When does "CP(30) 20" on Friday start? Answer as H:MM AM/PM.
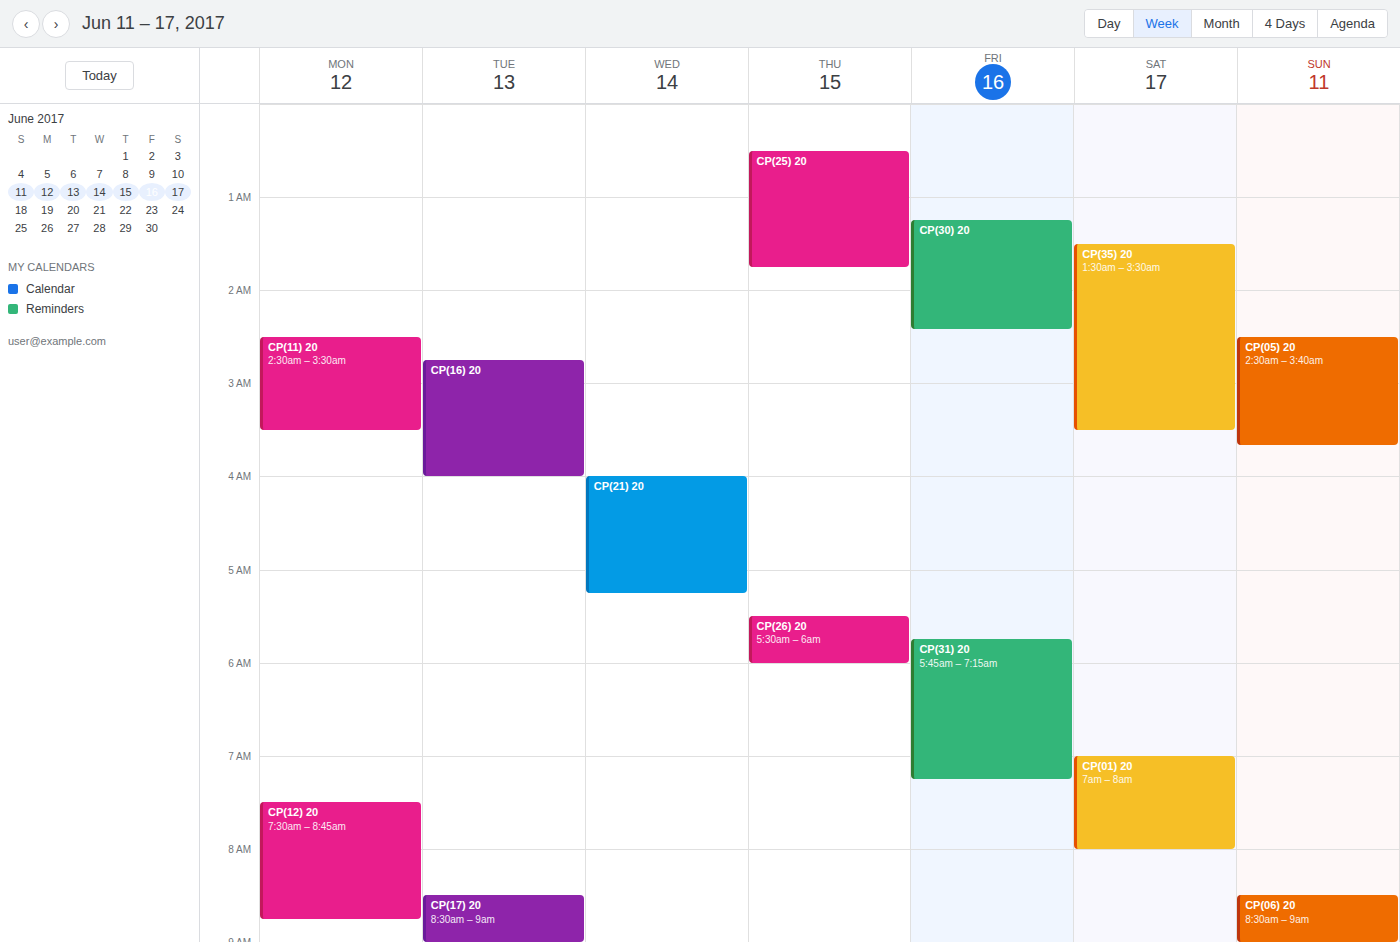
1:15 AM